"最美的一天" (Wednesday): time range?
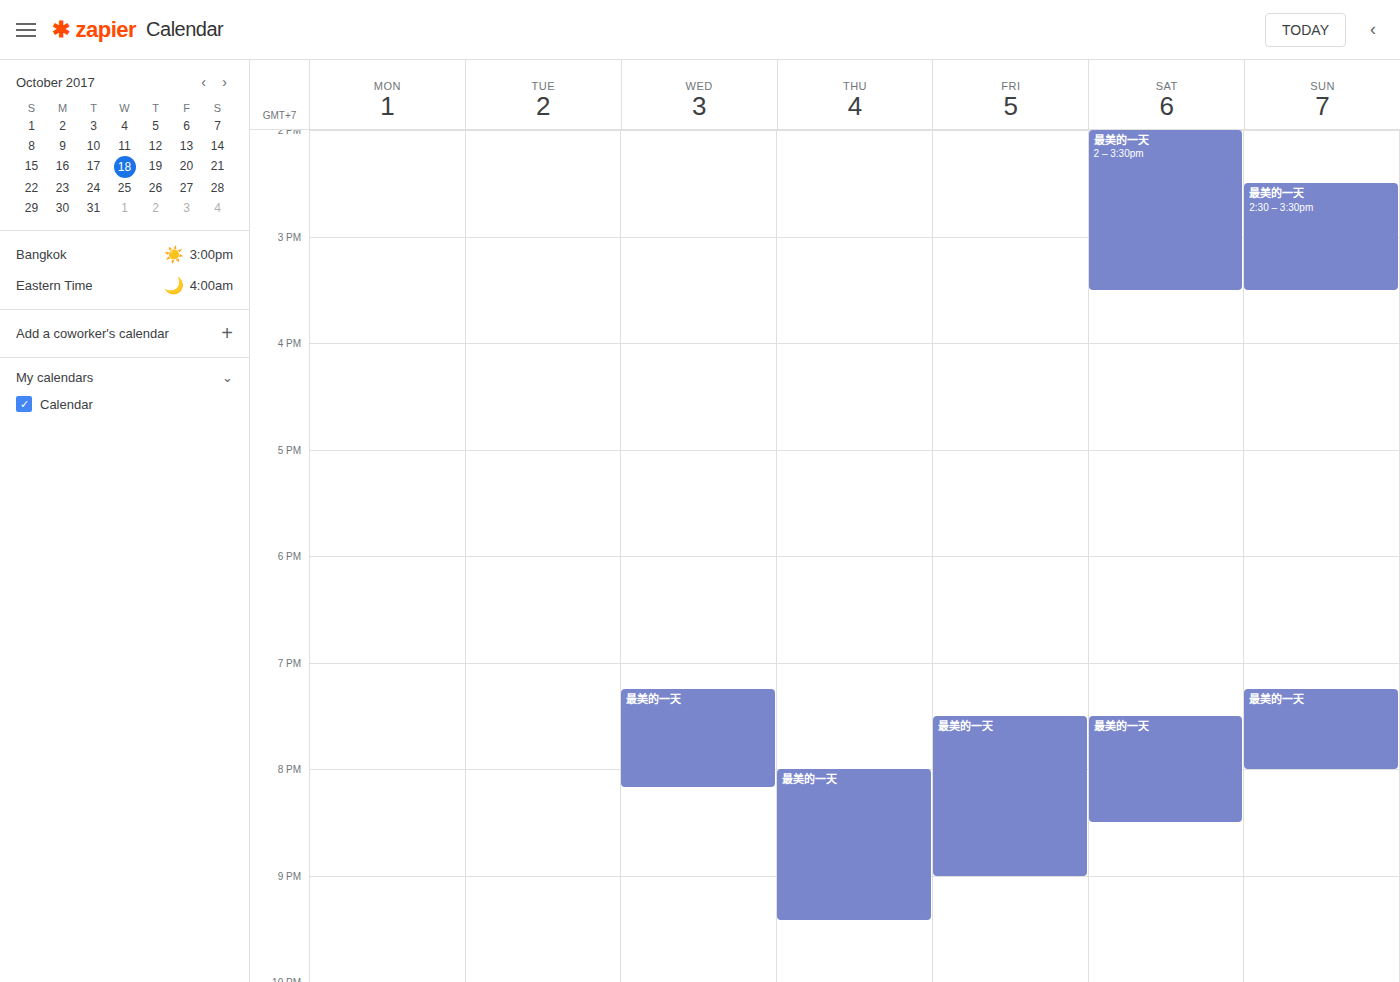
7:15 PM to 8:10 PM